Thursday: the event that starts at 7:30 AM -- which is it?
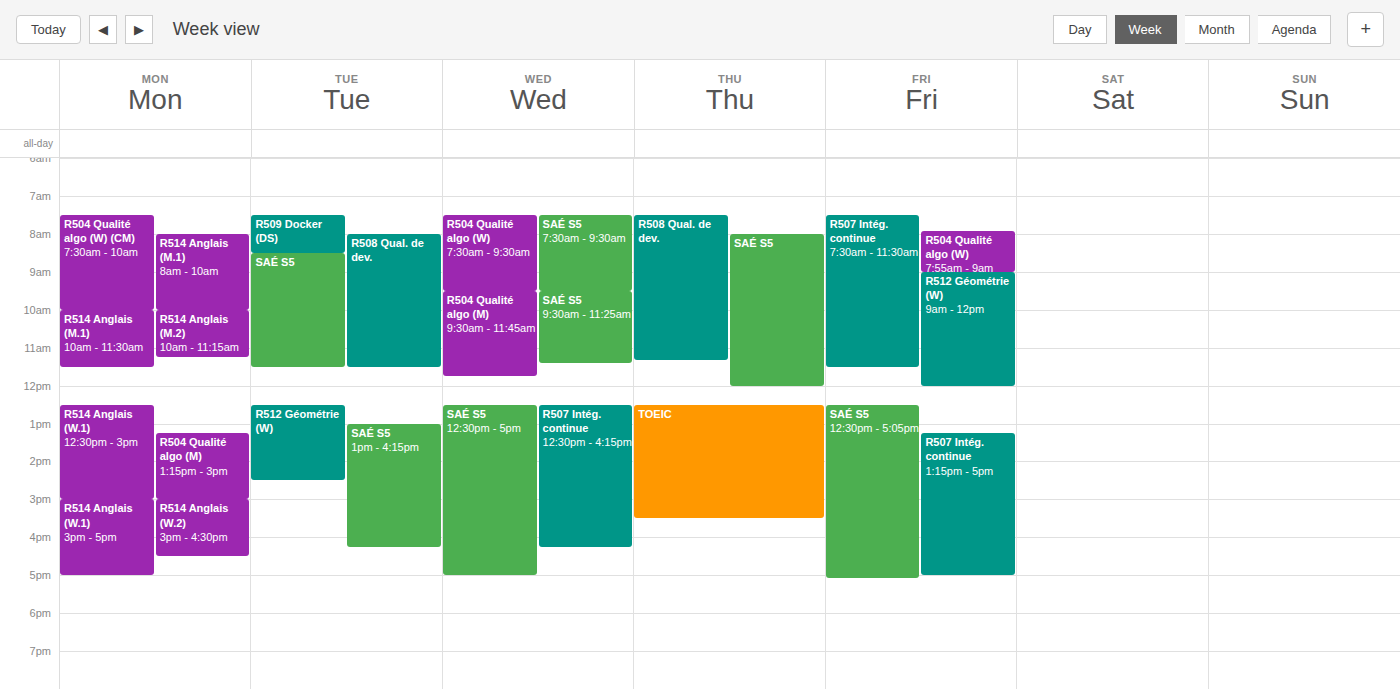
"R508 Qual. de dev."